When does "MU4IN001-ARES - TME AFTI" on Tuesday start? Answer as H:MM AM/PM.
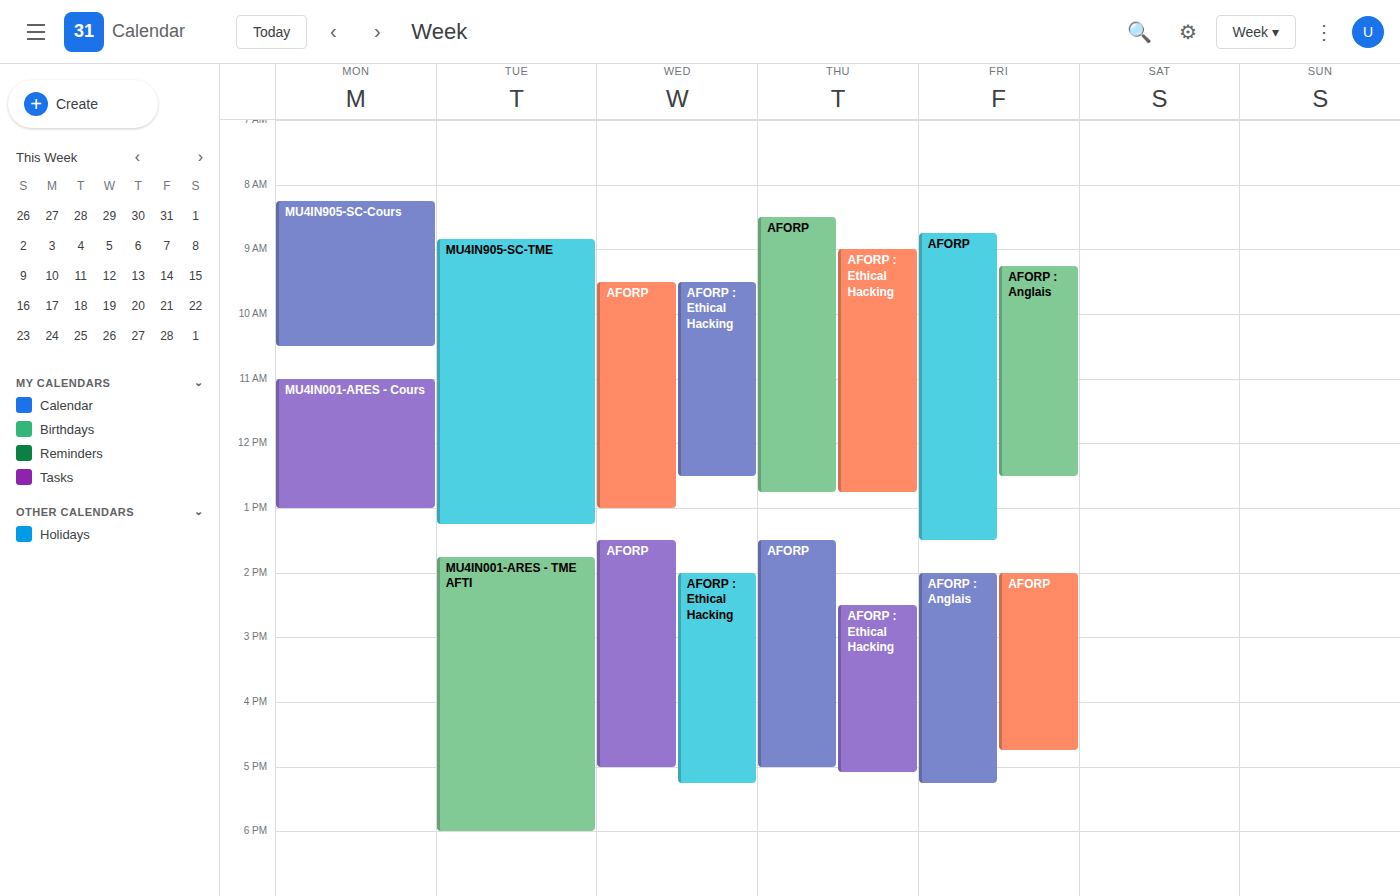
1:45 PM